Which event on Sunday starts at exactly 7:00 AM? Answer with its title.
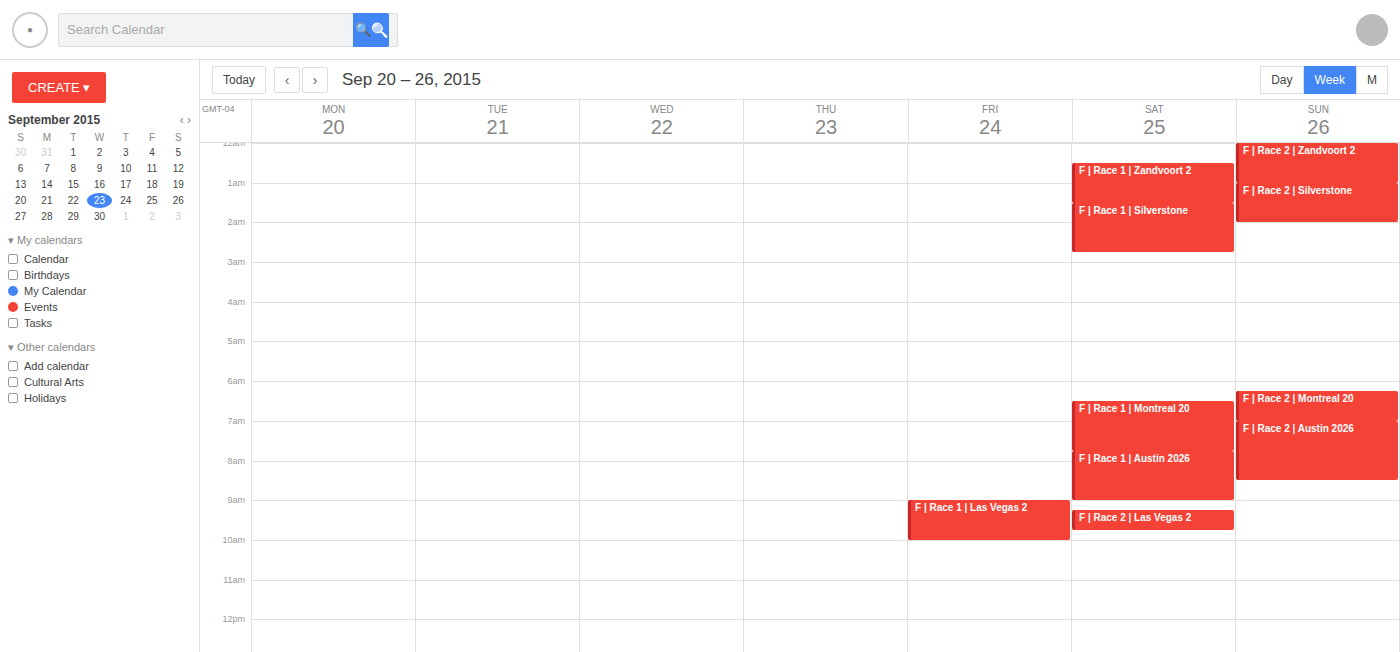
"F | Race 2 | Austin 2026"